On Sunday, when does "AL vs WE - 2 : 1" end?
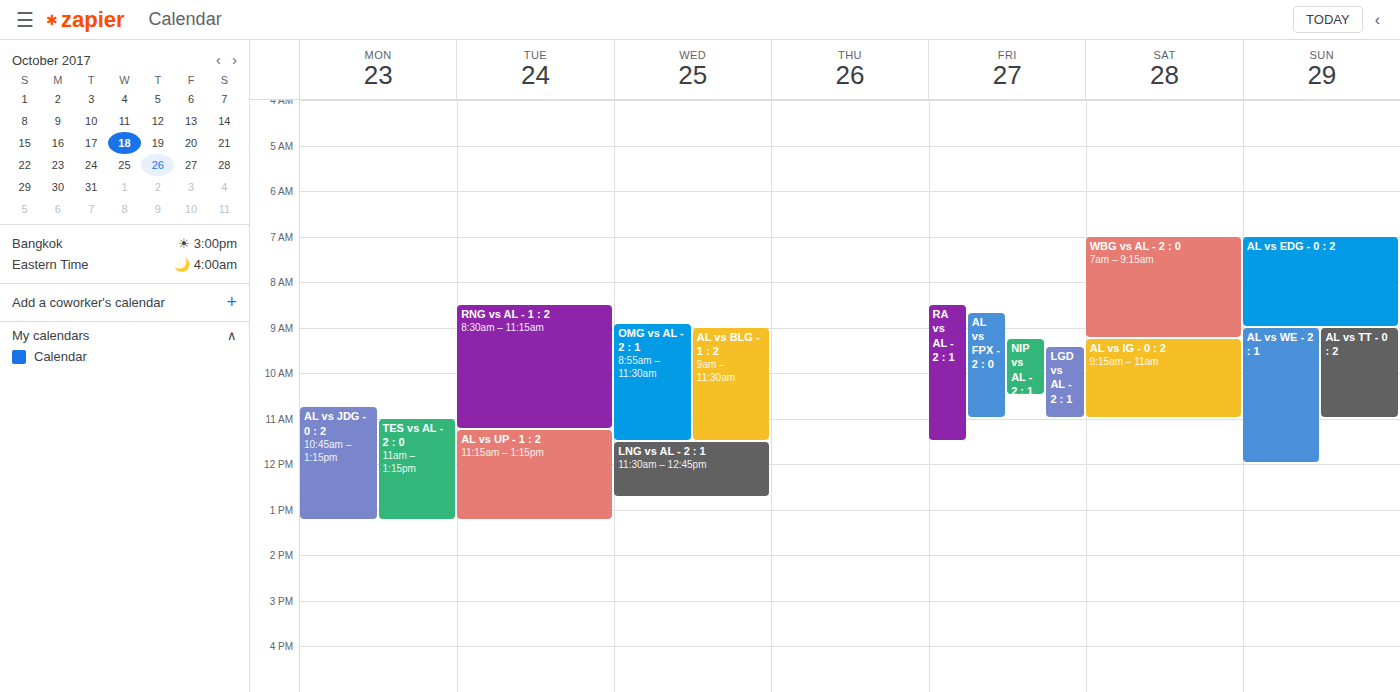
12:00 PM